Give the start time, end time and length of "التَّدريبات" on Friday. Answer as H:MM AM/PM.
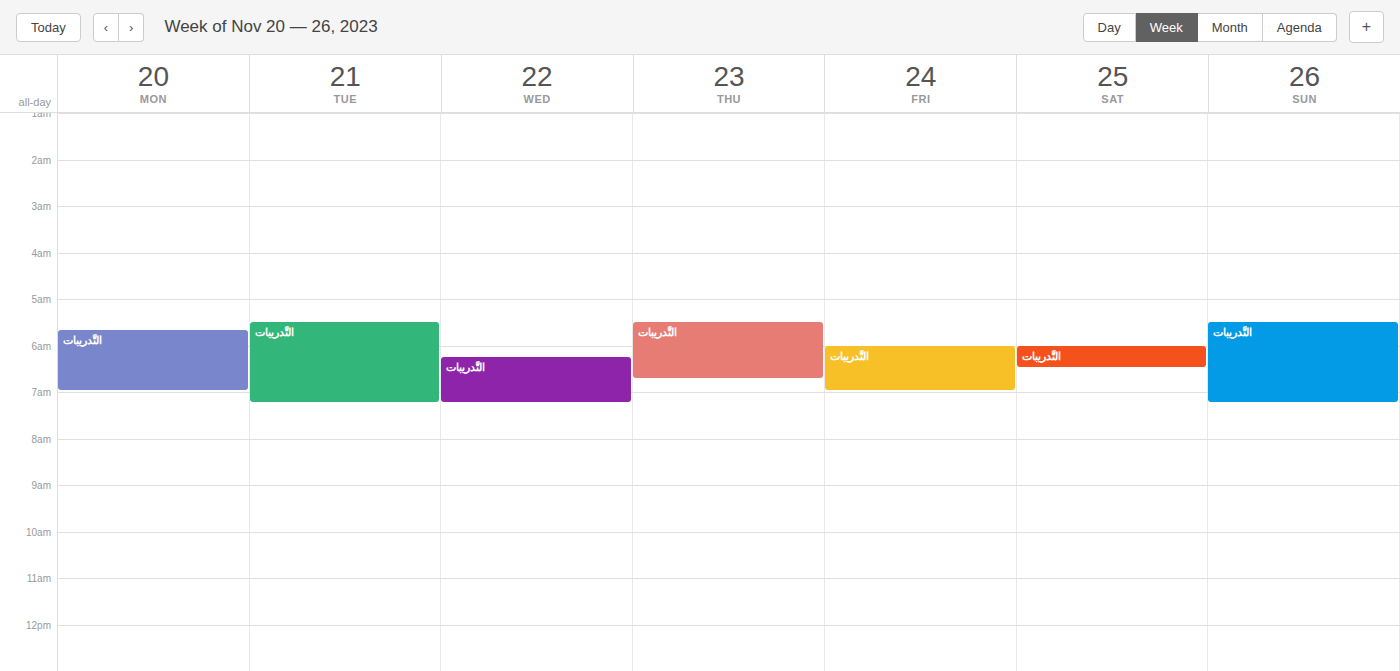
6:00 AM to 7:00 AM, 1 hour